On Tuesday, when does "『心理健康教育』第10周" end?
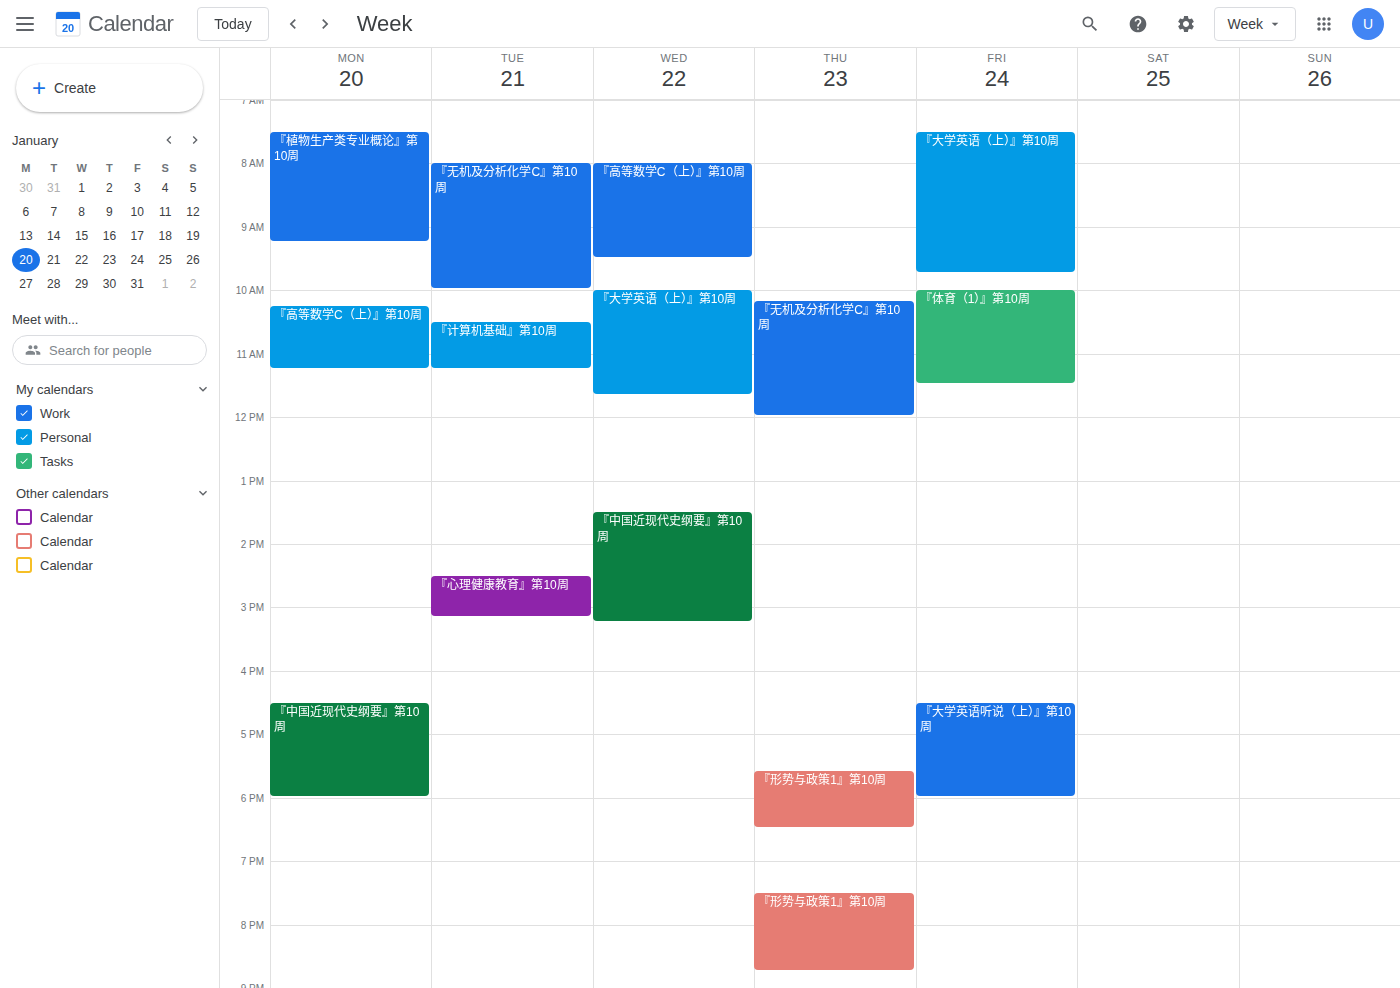
3:10 PM